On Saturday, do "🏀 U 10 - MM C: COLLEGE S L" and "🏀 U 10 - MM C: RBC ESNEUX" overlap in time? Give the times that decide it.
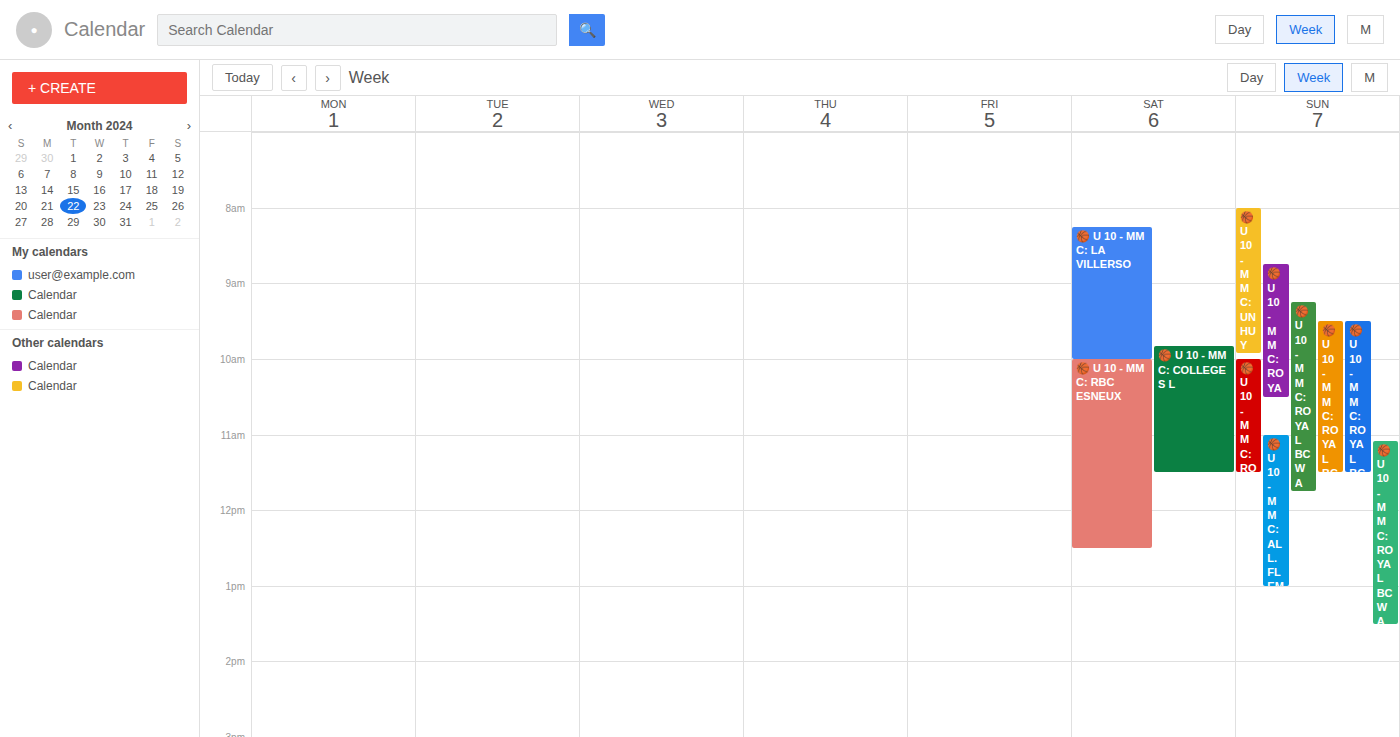
"🏀 U 10 - MM C: RBC ESNEUX" starts at 10:00, before "🏀 U 10 - MM C: COLLEGE S L" ends at 11:30 -- they overlap.